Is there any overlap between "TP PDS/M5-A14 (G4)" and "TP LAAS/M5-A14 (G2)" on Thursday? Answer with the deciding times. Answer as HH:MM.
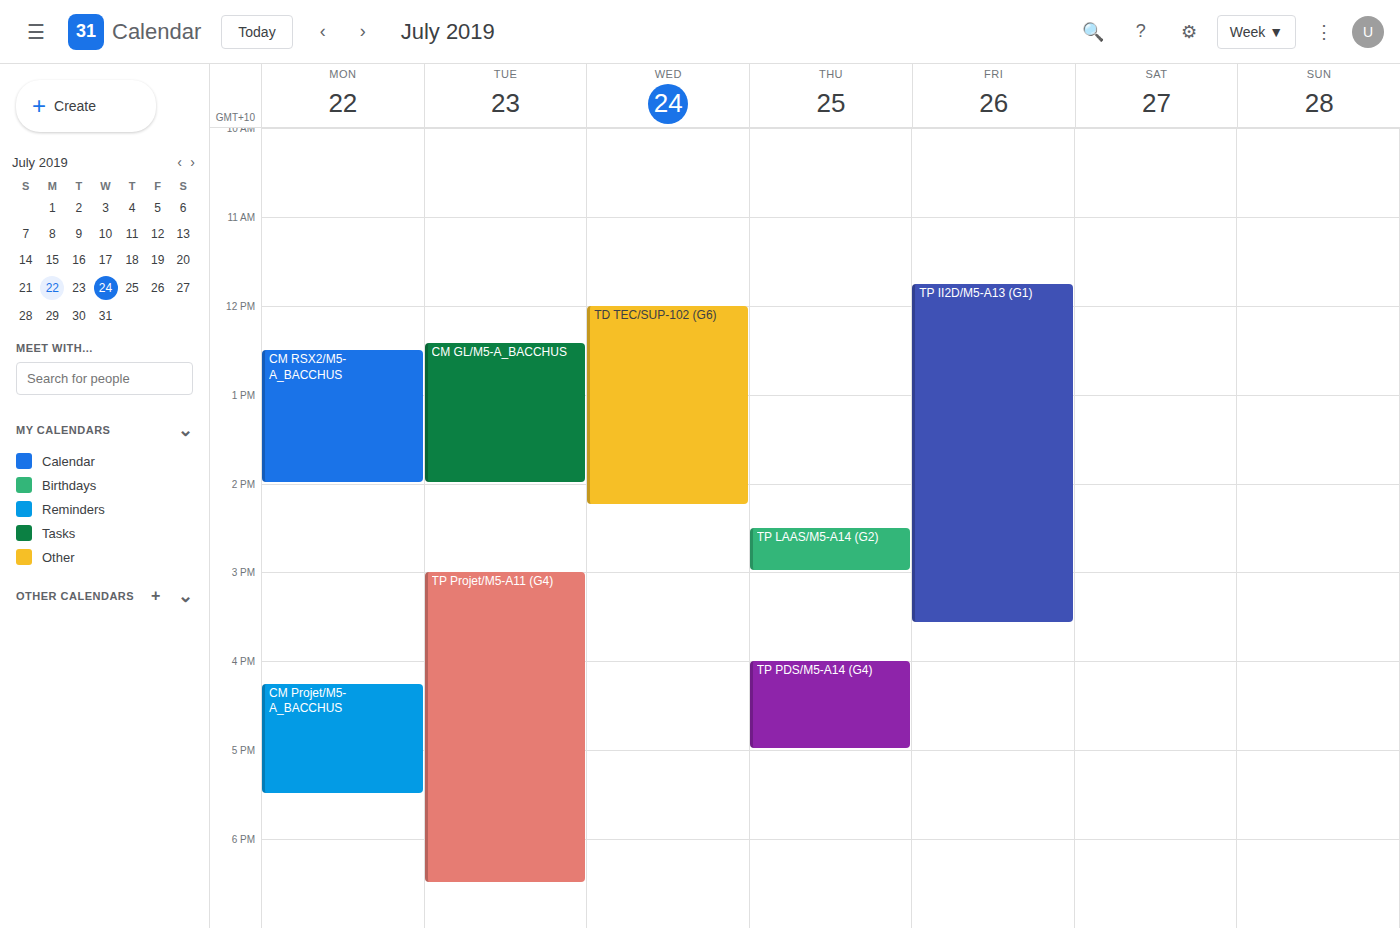
"TP LAAS/M5-A14 (G2)" ends at 15:00 and "TP PDS/M5-A14 (G4)" starts at 16:00 -- no overlap.